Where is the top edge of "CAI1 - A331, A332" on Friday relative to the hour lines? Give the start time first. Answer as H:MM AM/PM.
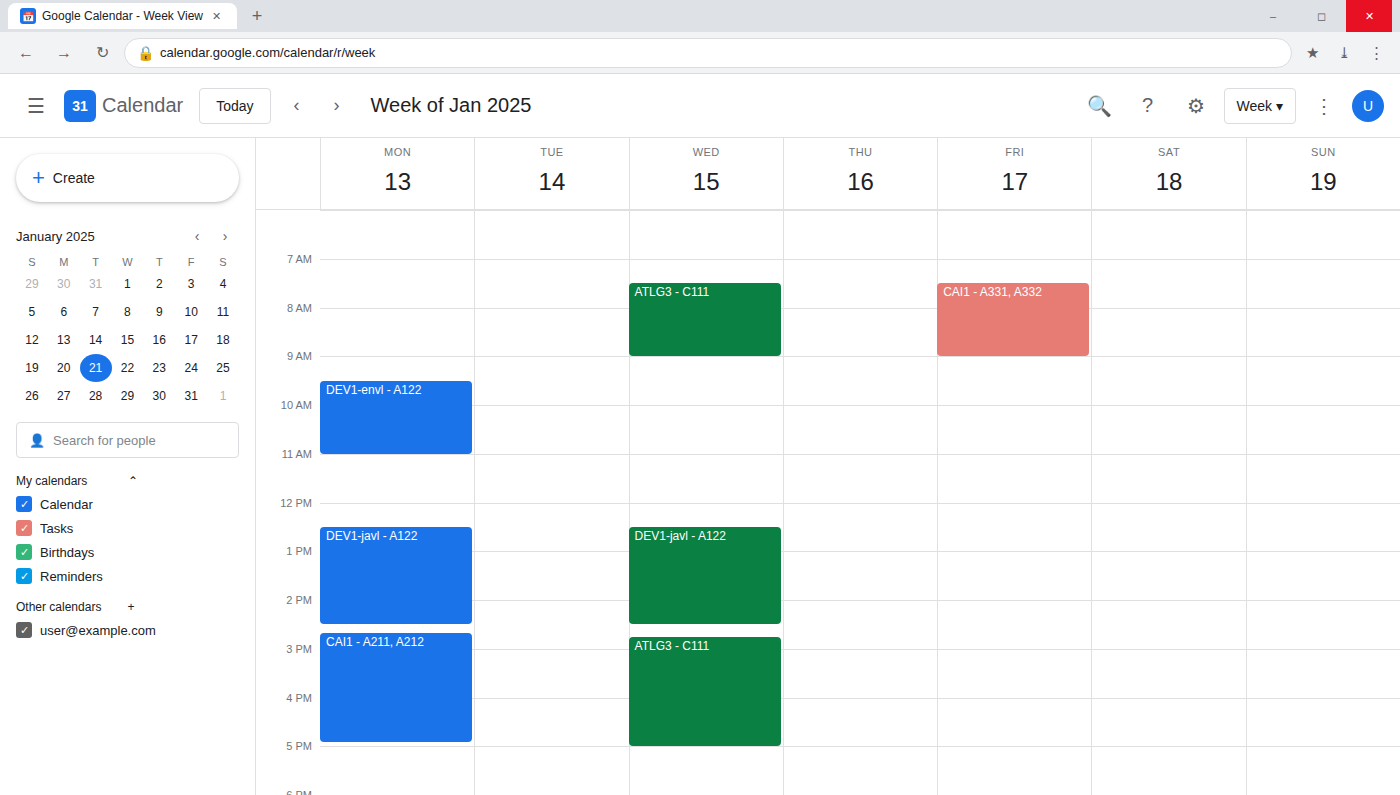
7:30 AM -- halfway between the 7 AM and 8 AM lines.